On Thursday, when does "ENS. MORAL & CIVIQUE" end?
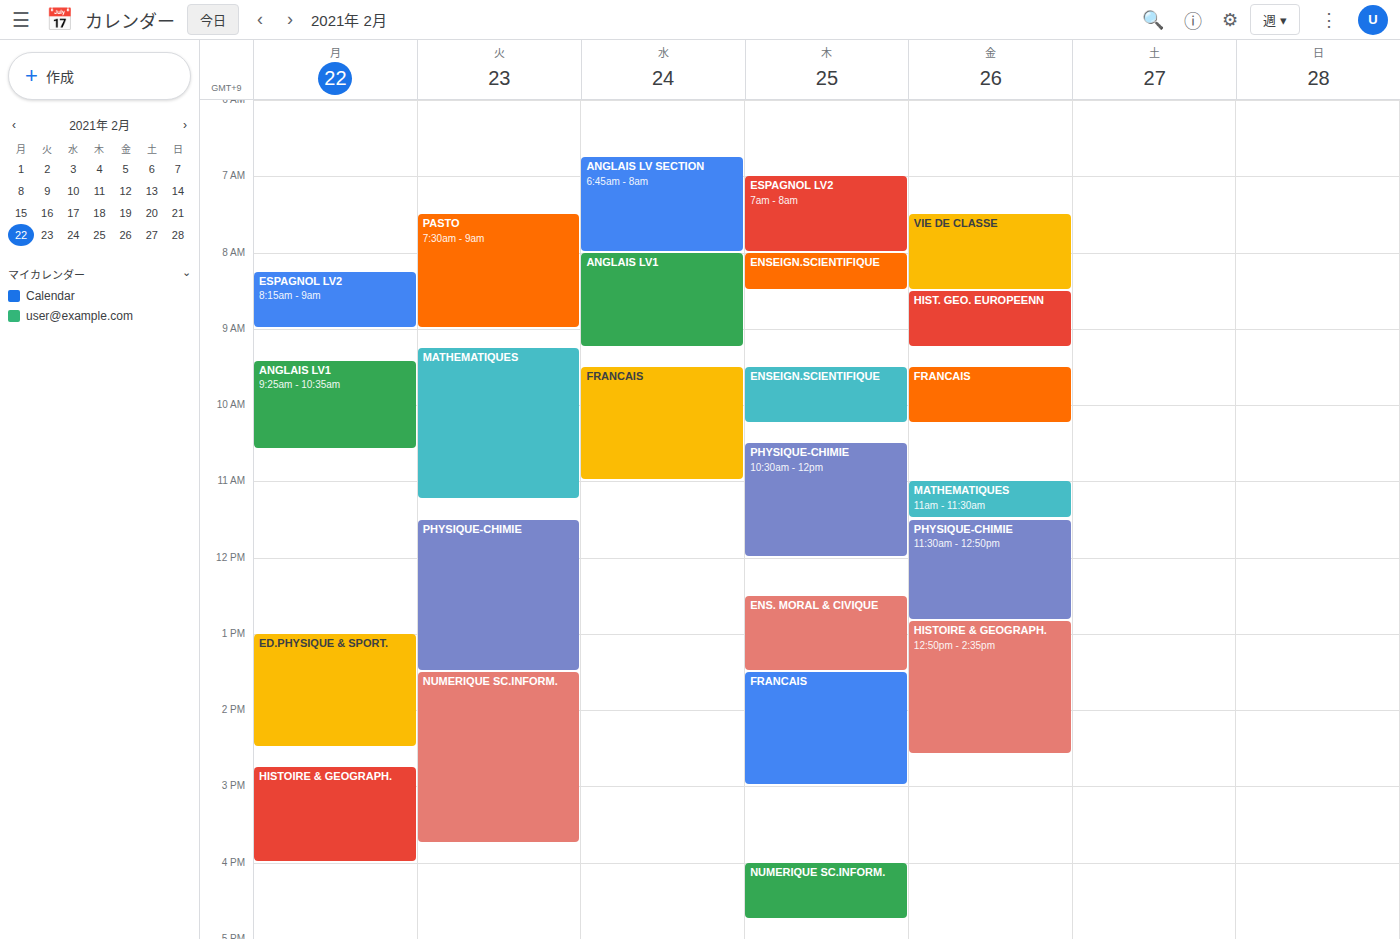
1:30 PM